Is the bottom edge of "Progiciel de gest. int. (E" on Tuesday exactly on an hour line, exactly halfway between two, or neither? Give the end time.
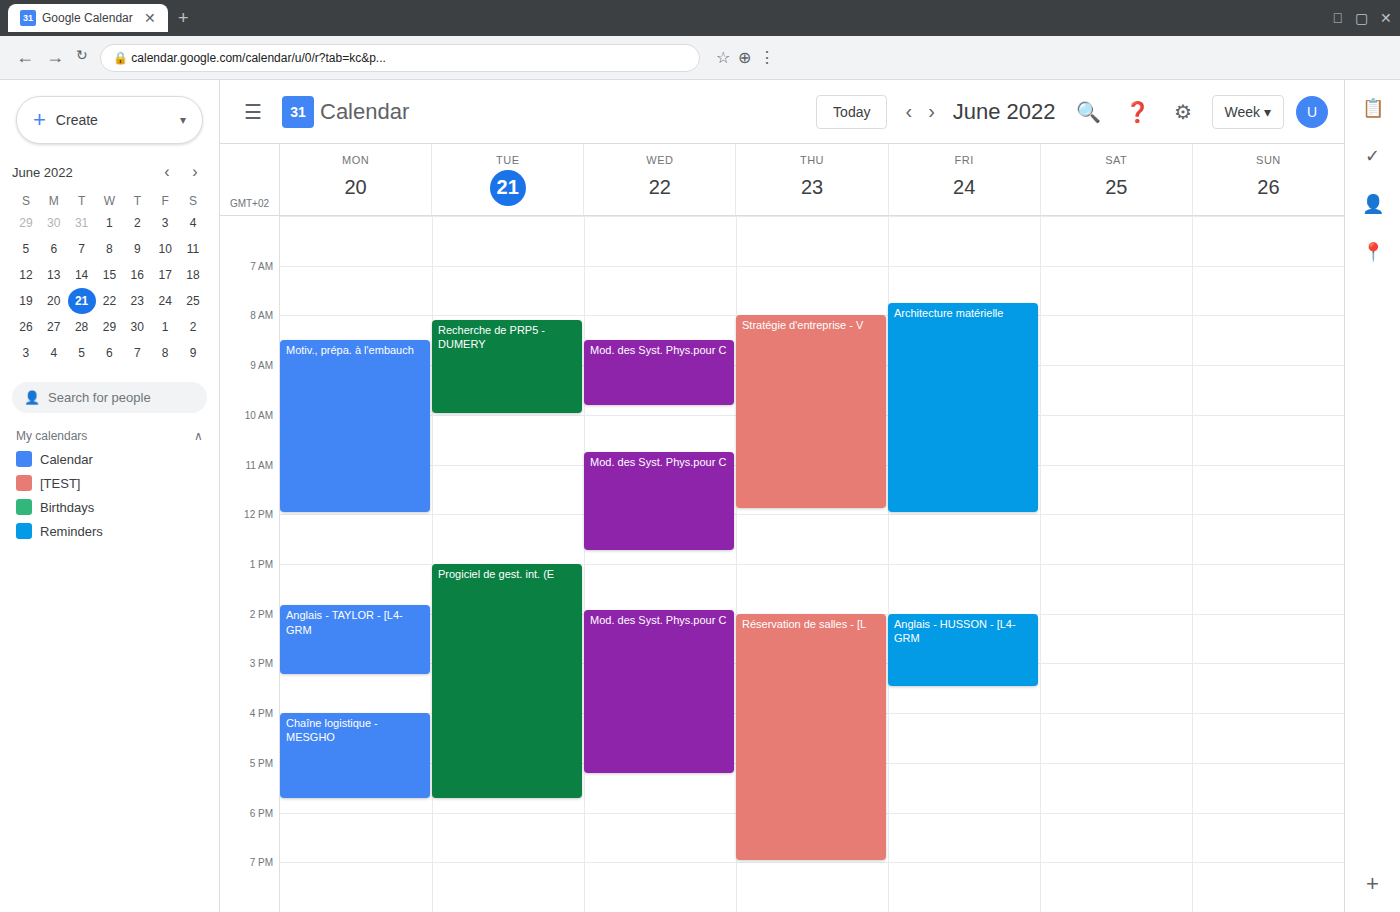
5:45 PM -- neither: three quarters of the way from the 5 PM line to the 6 PM line.